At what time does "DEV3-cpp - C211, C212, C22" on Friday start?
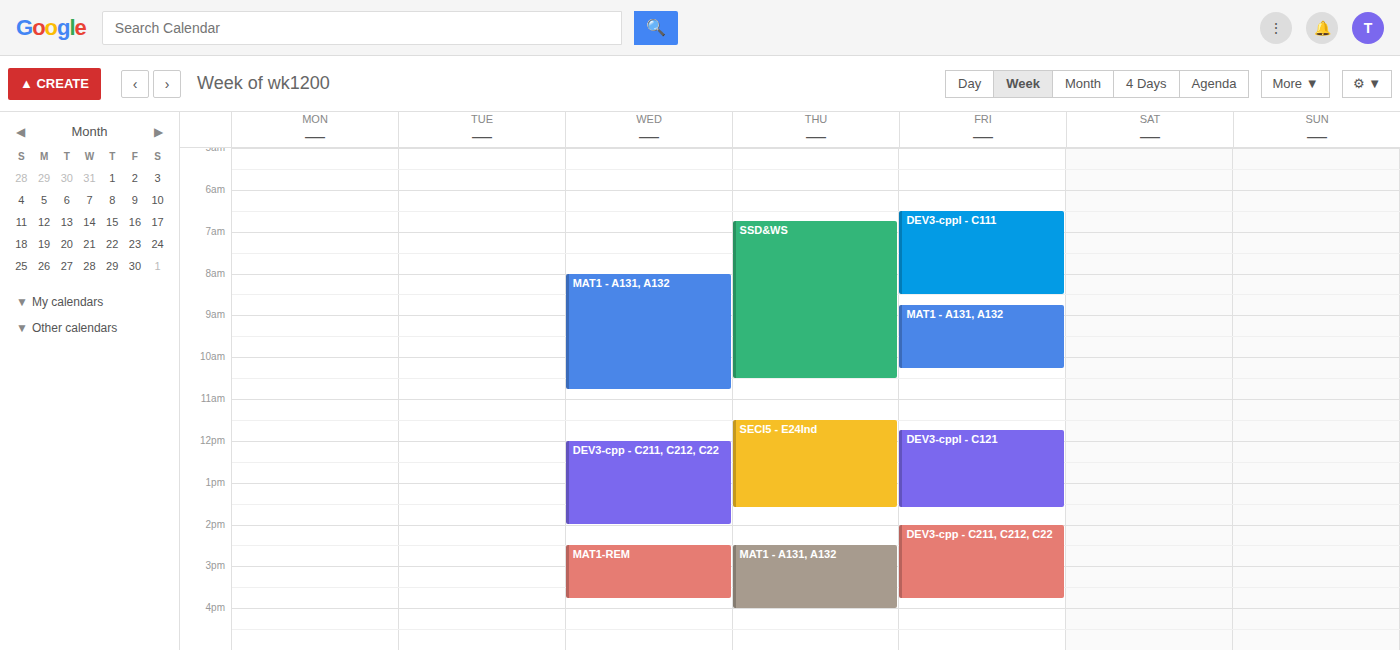
2:00 PM